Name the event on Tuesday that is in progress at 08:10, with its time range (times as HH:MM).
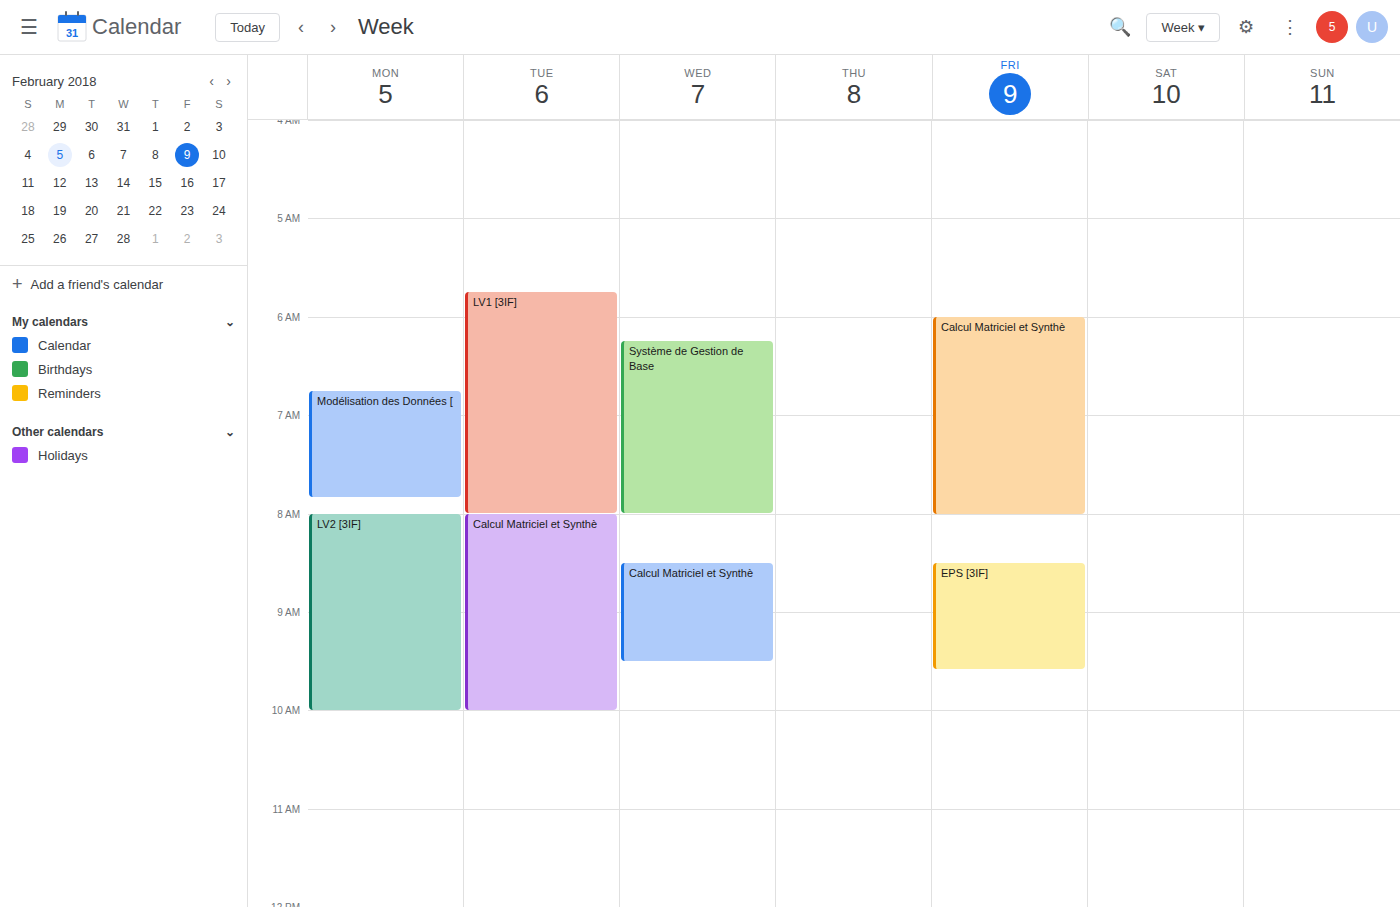
"Calcul Matriciel et Synthè", 08:00 to 10:00